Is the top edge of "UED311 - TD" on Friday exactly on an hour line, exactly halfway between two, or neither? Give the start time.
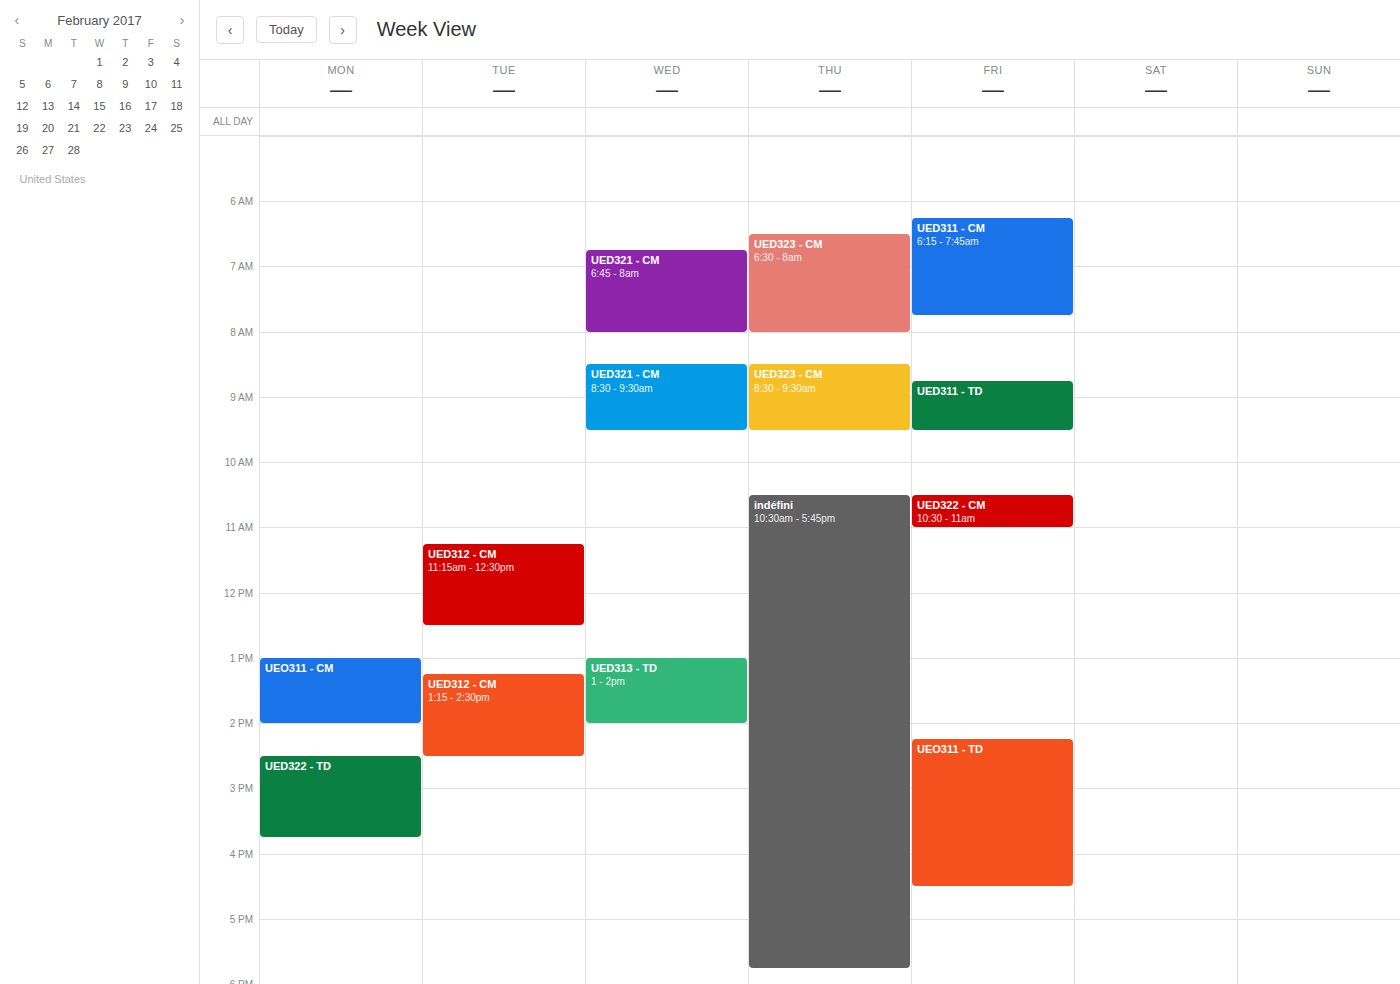
08:45 -- neither: three quarters of the way from the 08:00 line to the 09:00 line.